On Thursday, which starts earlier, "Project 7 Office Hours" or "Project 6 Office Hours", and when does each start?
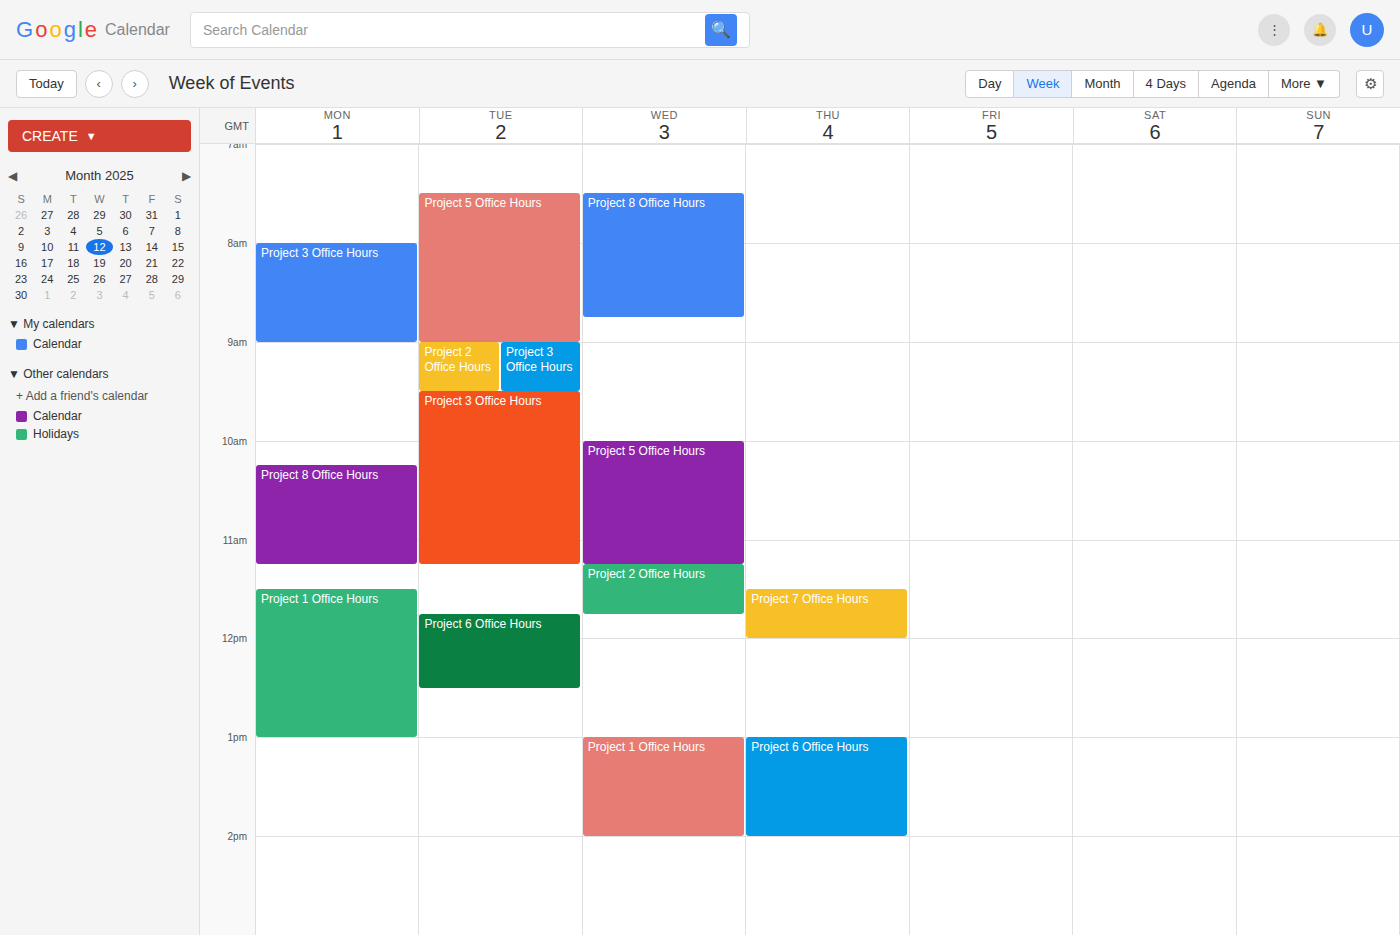
"Project 7 Office Hours" 11:30; "Project 6 Office Hours" 13:00.